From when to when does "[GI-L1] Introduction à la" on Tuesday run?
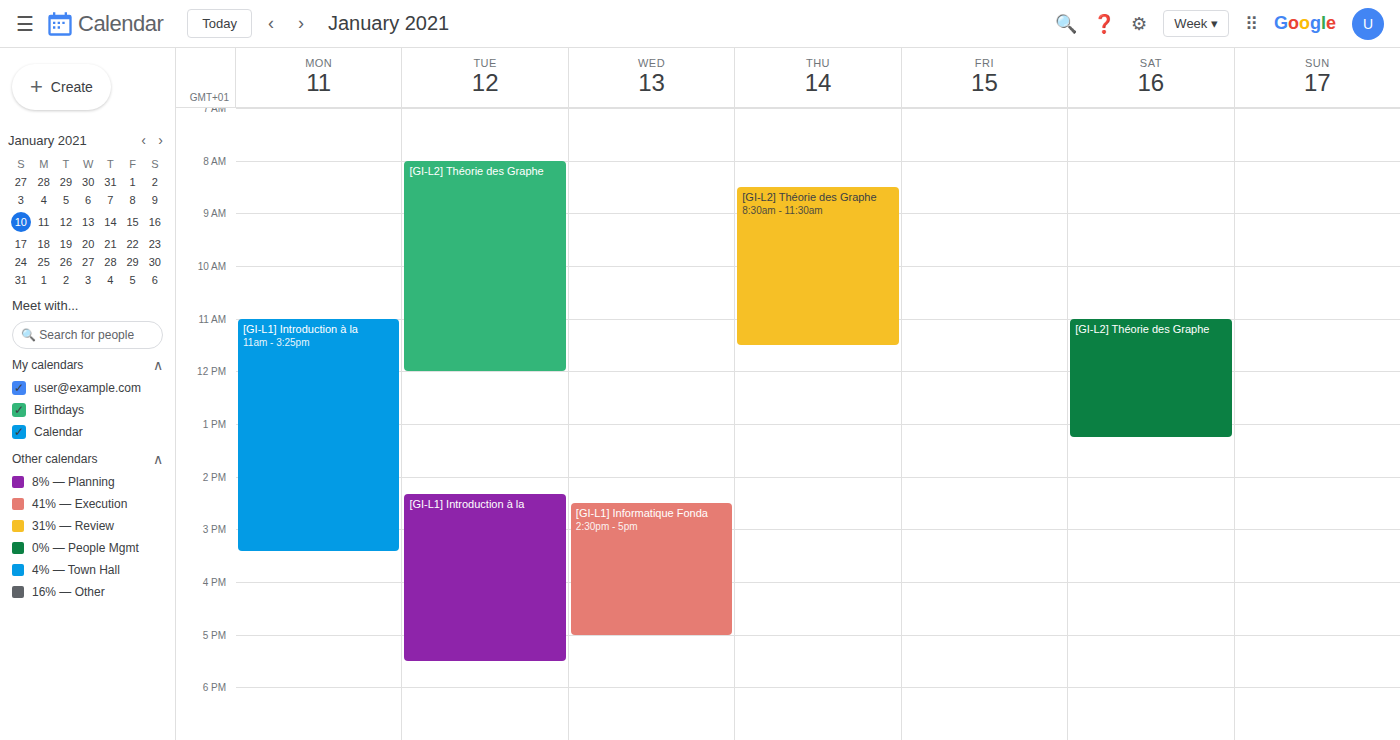
2:20 PM to 5:30 PM